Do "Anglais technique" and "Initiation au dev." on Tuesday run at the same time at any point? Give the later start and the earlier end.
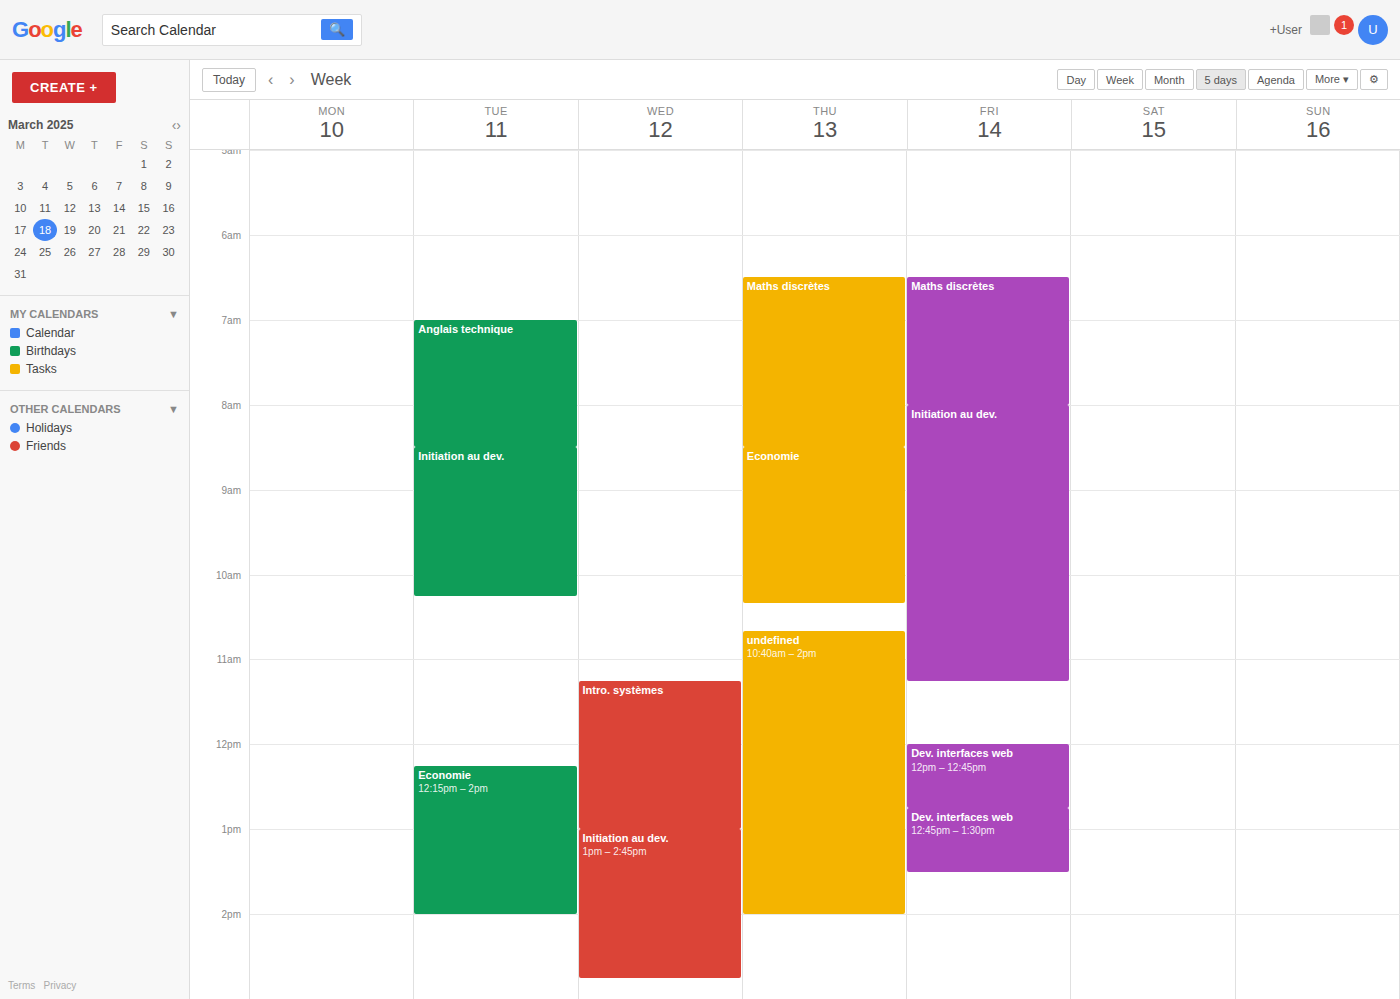
"Anglais technique" ends at 8:30 AM, exactly when "Initiation au dev." starts -- they touch but do not overlap.